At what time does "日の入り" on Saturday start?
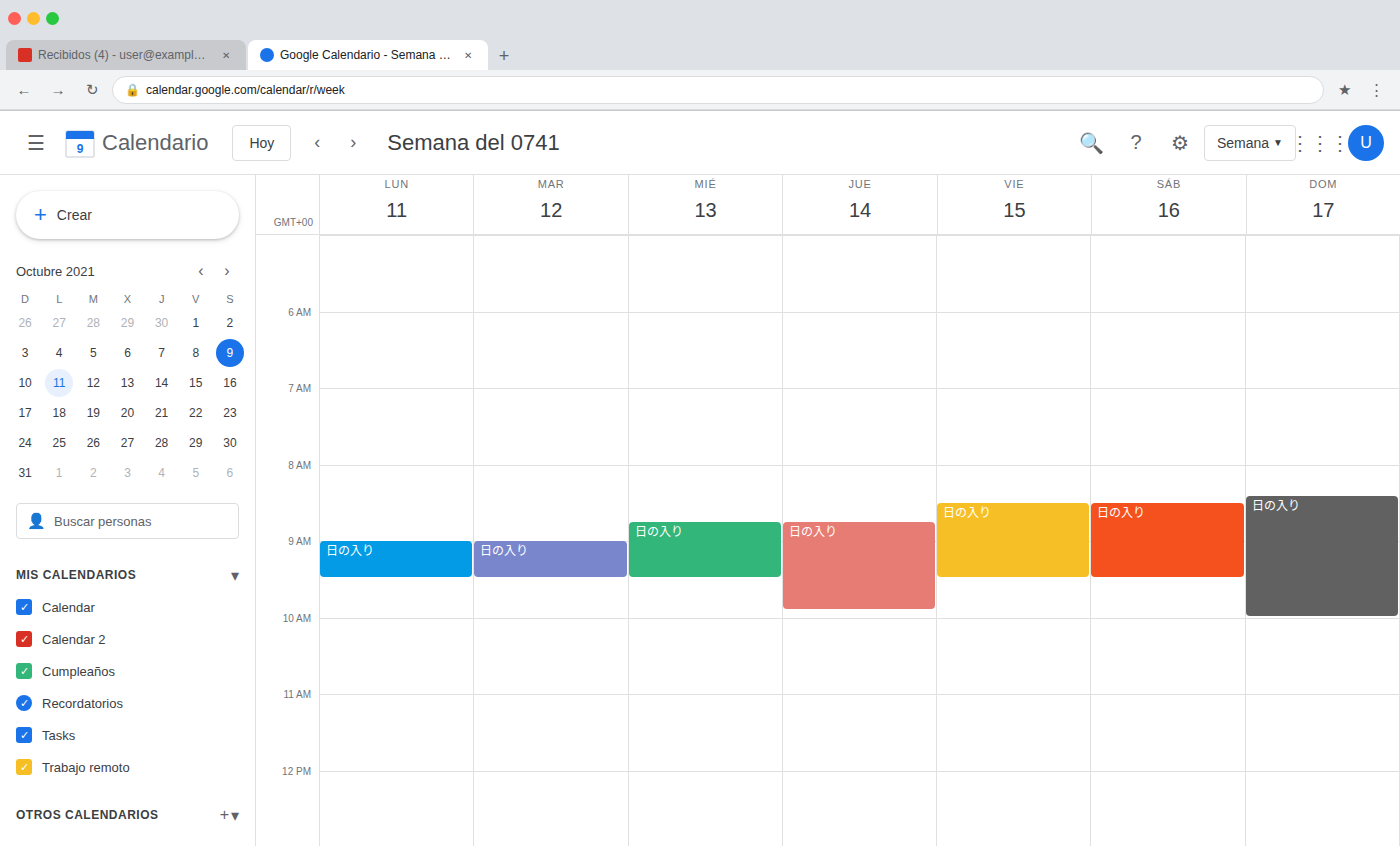
8:30 AM